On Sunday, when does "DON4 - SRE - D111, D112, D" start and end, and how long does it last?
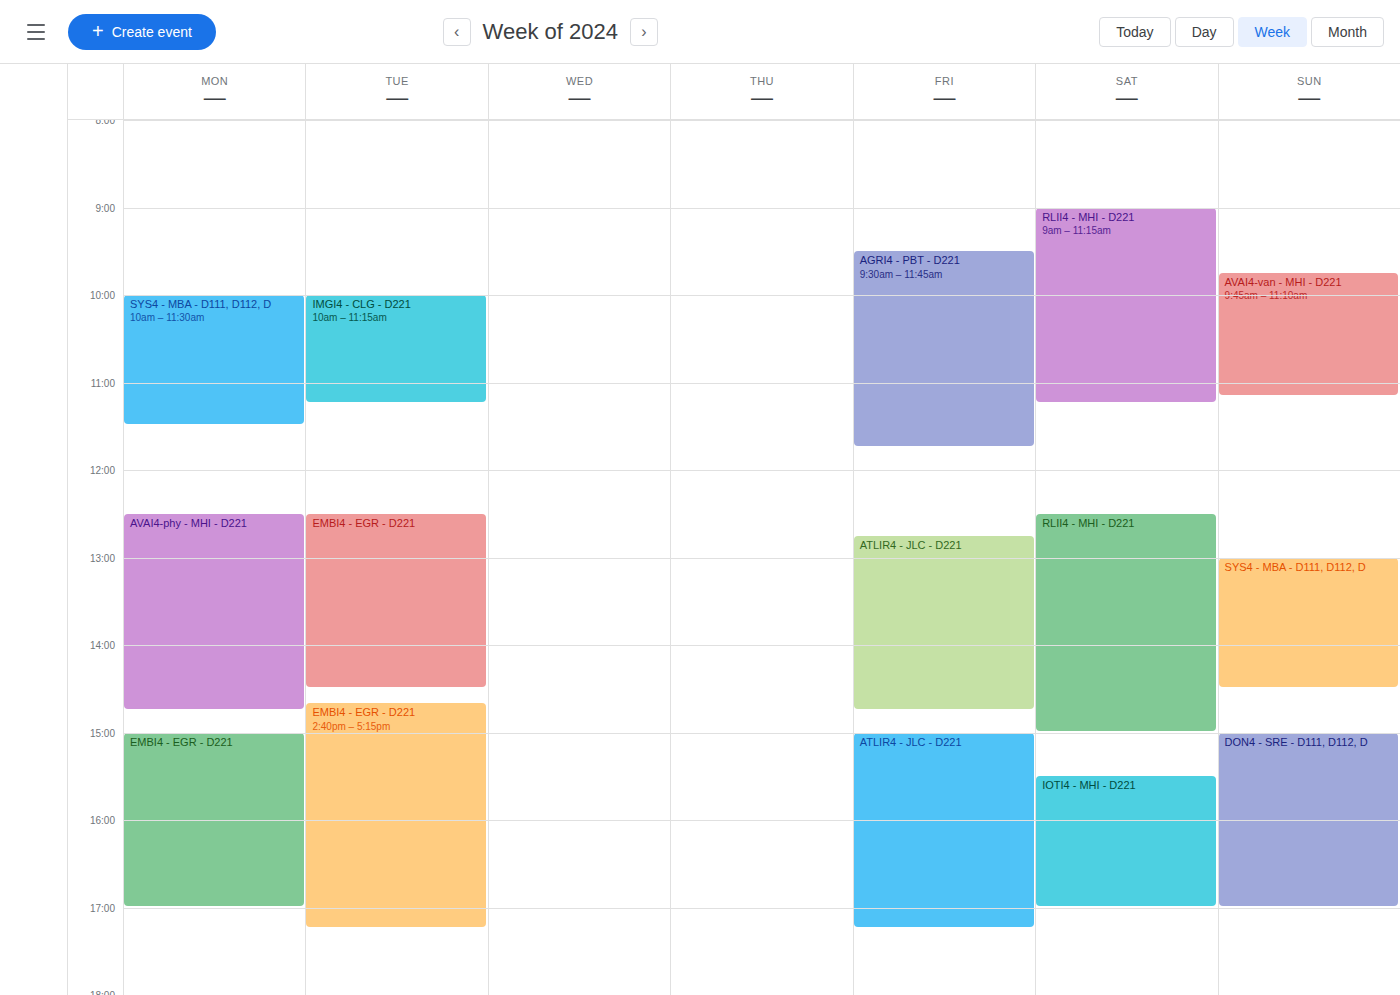
3:00 PM to 5:00 PM, 2 hours